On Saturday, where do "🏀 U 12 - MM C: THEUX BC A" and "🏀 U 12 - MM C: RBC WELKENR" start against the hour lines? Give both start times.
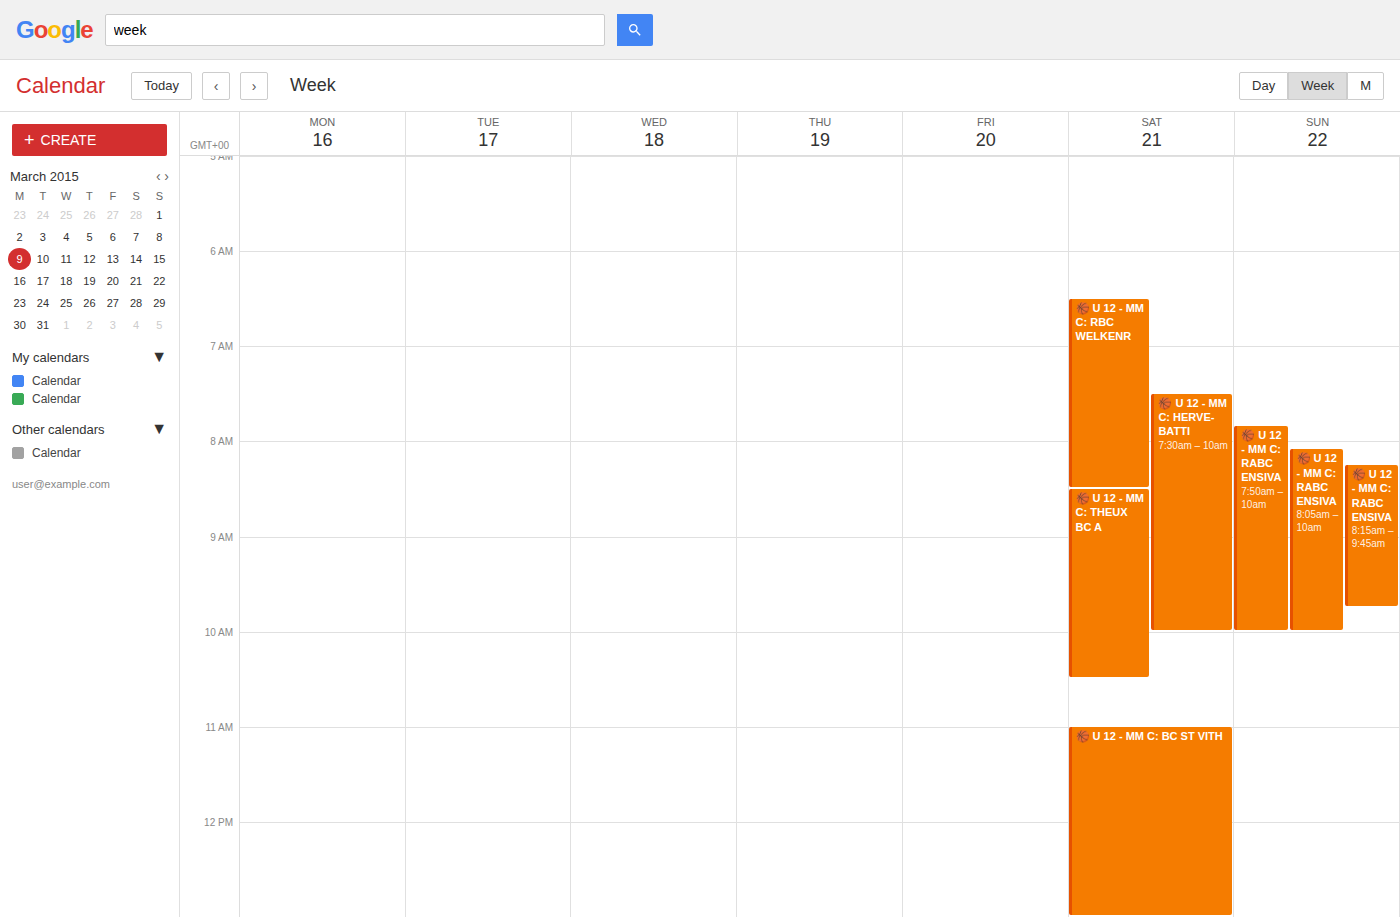
"🏀 U 12 - MM C: THEUX BC A": 8:30 AM, halfway between the 8 AM and 9 AM lines. "🏀 U 12 - MM C: RBC WELKENR": 6:30 AM, halfway between the 6 AM and 7 AM lines.